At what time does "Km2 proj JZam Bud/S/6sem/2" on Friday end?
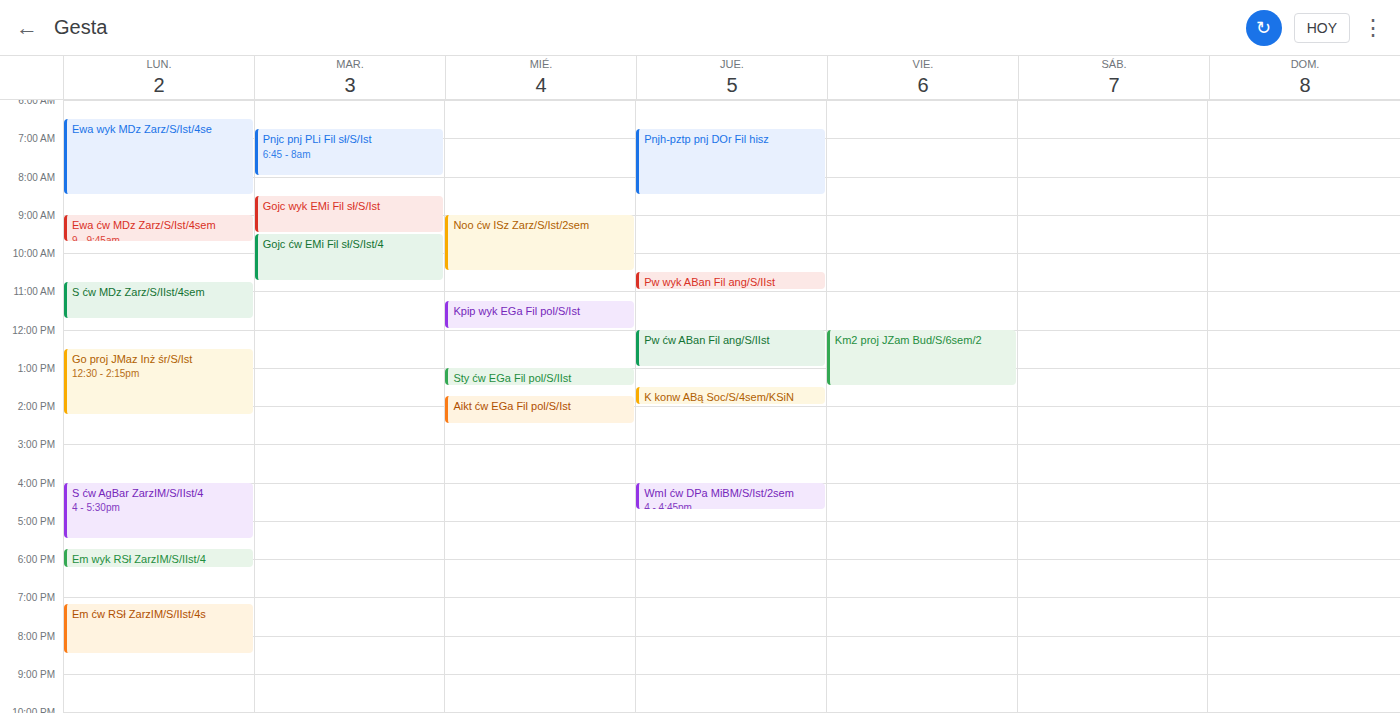
1:30 PM